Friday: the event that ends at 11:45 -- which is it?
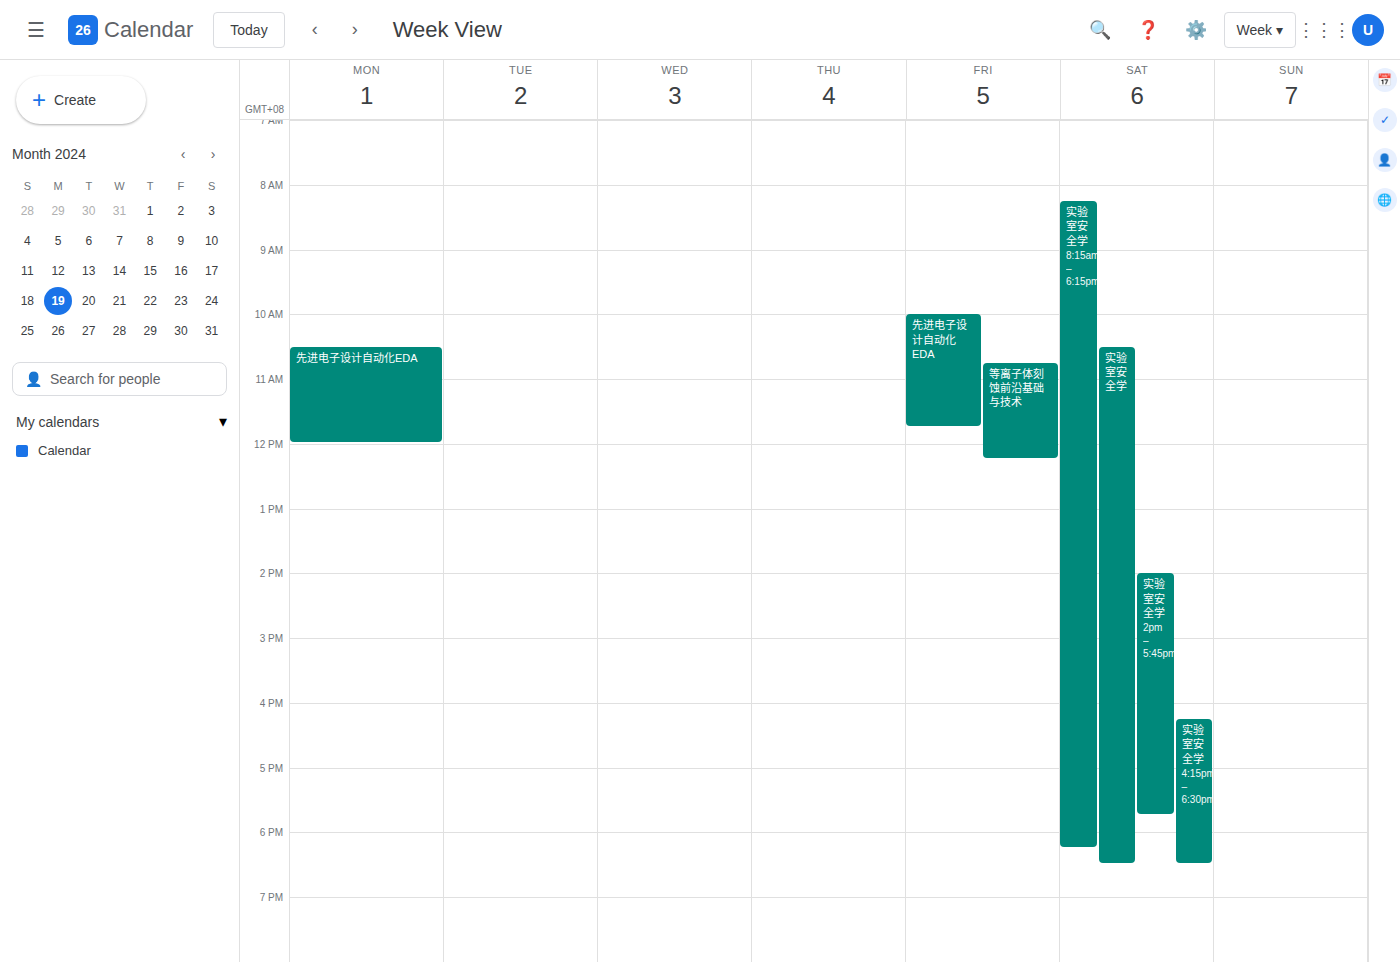
"先进电子设计自动化EDA"